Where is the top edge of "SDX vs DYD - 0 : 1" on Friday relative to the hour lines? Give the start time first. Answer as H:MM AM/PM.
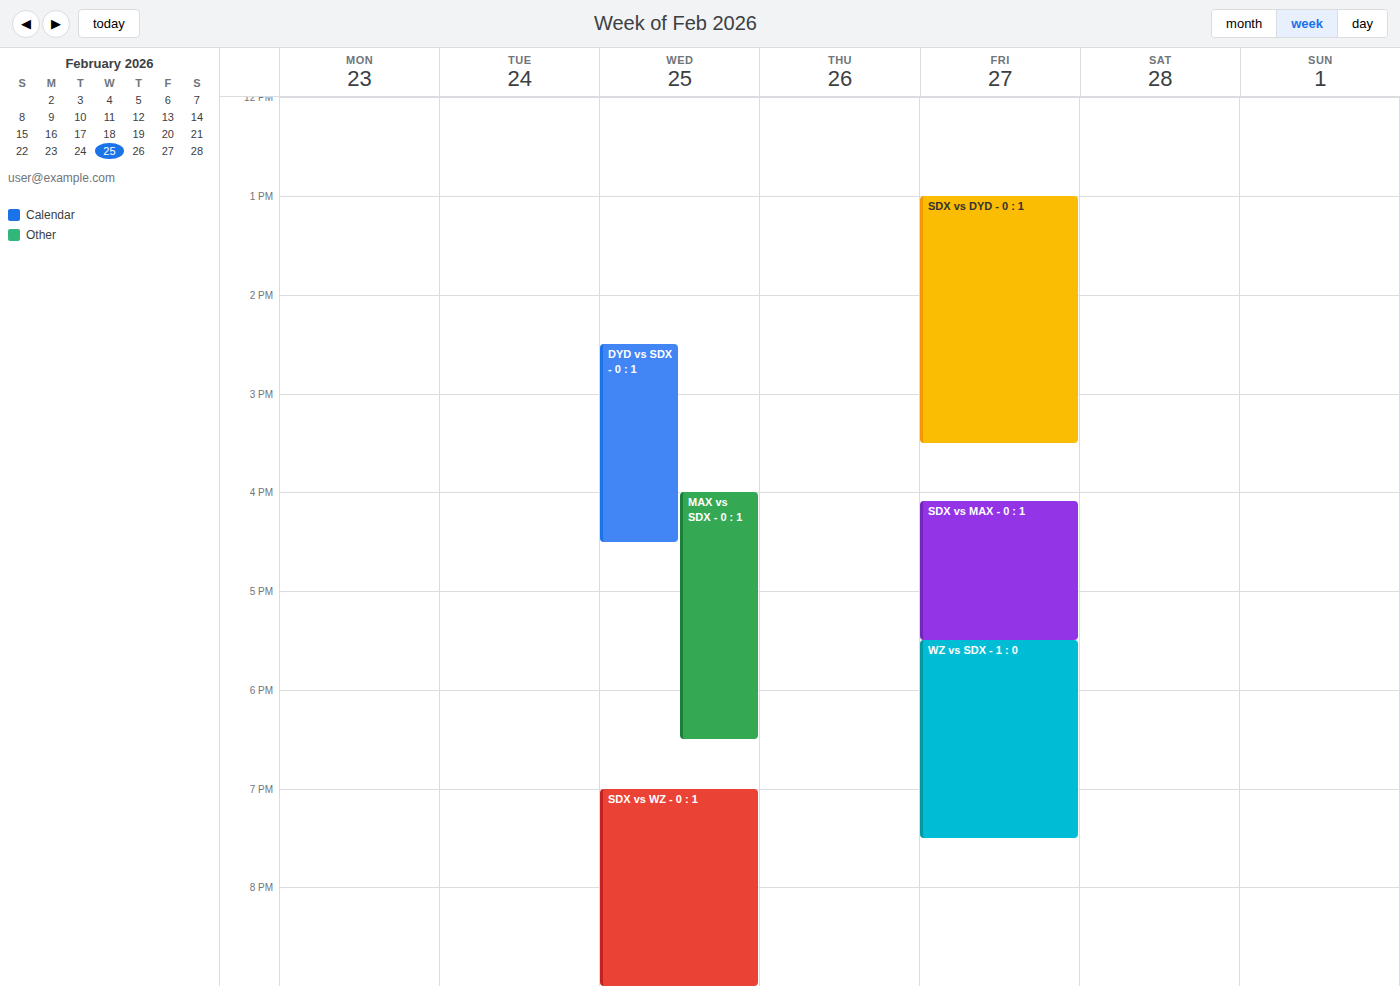
1:00 PM -- exactly on the 1 PM line.